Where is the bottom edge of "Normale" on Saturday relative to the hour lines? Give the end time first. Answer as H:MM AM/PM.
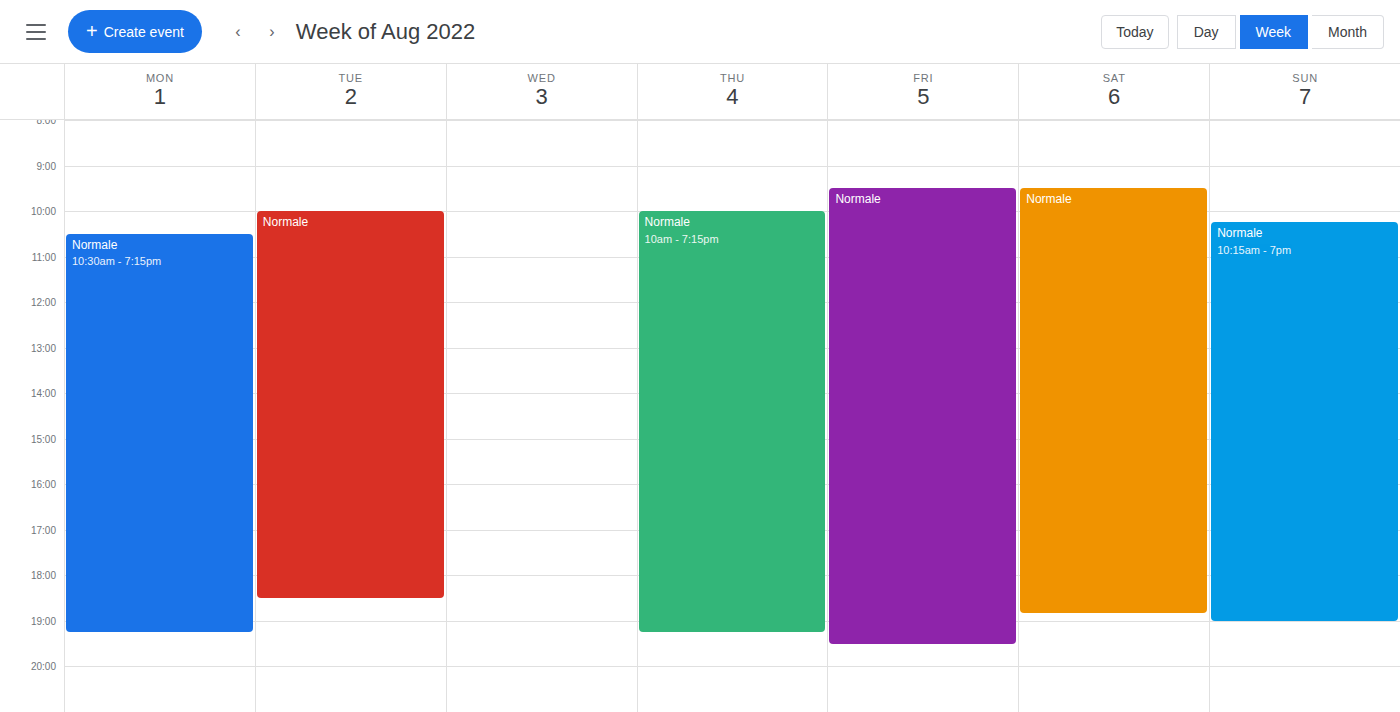
6:50 PM -- neither: 50 minutes below the 6 PM line and 10 minutes above the 7 PM line.